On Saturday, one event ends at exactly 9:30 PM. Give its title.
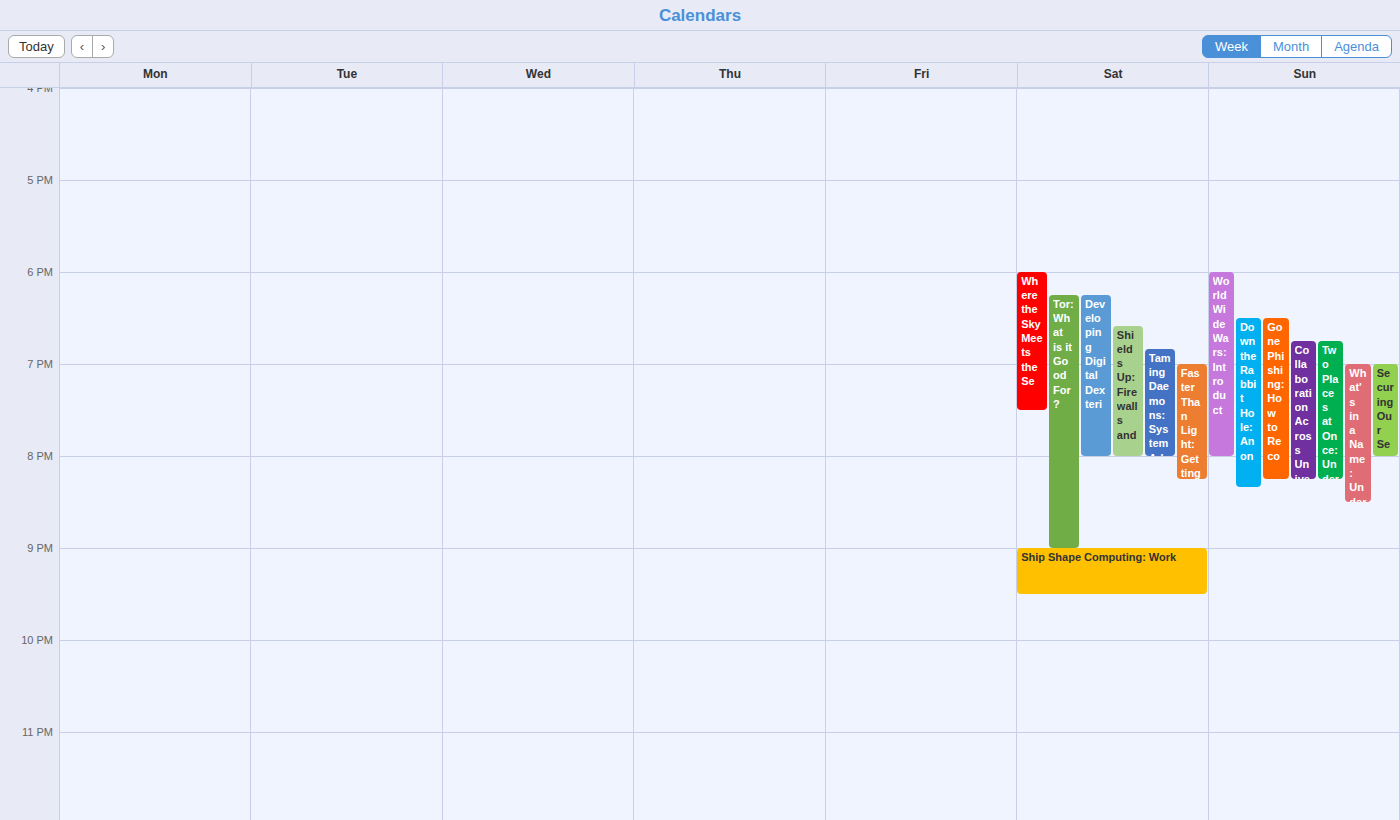
"Ship Shape Computing: Work"